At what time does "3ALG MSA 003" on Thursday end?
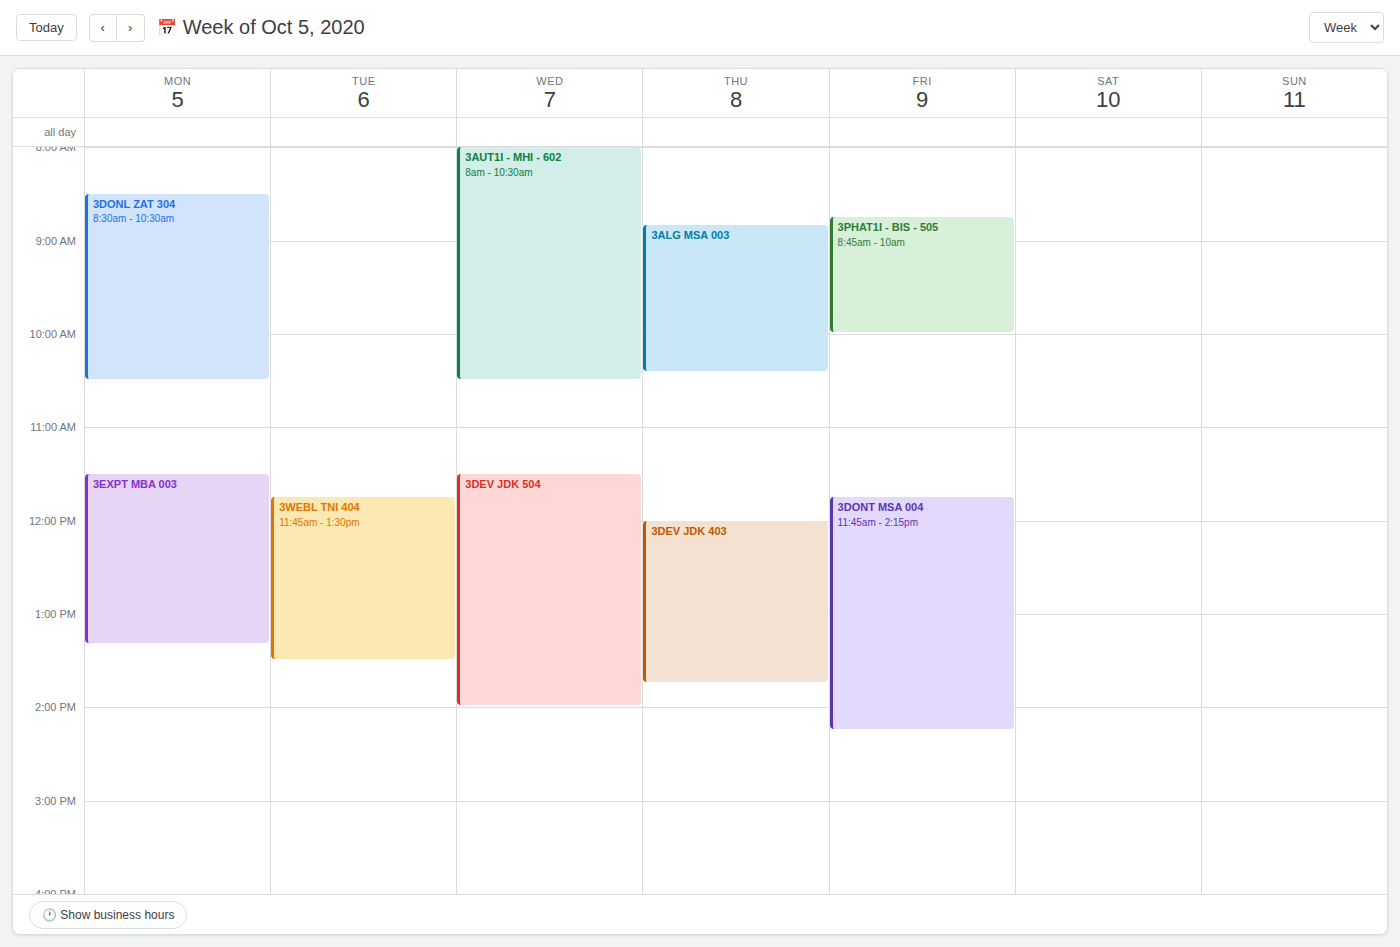
10:25 AM